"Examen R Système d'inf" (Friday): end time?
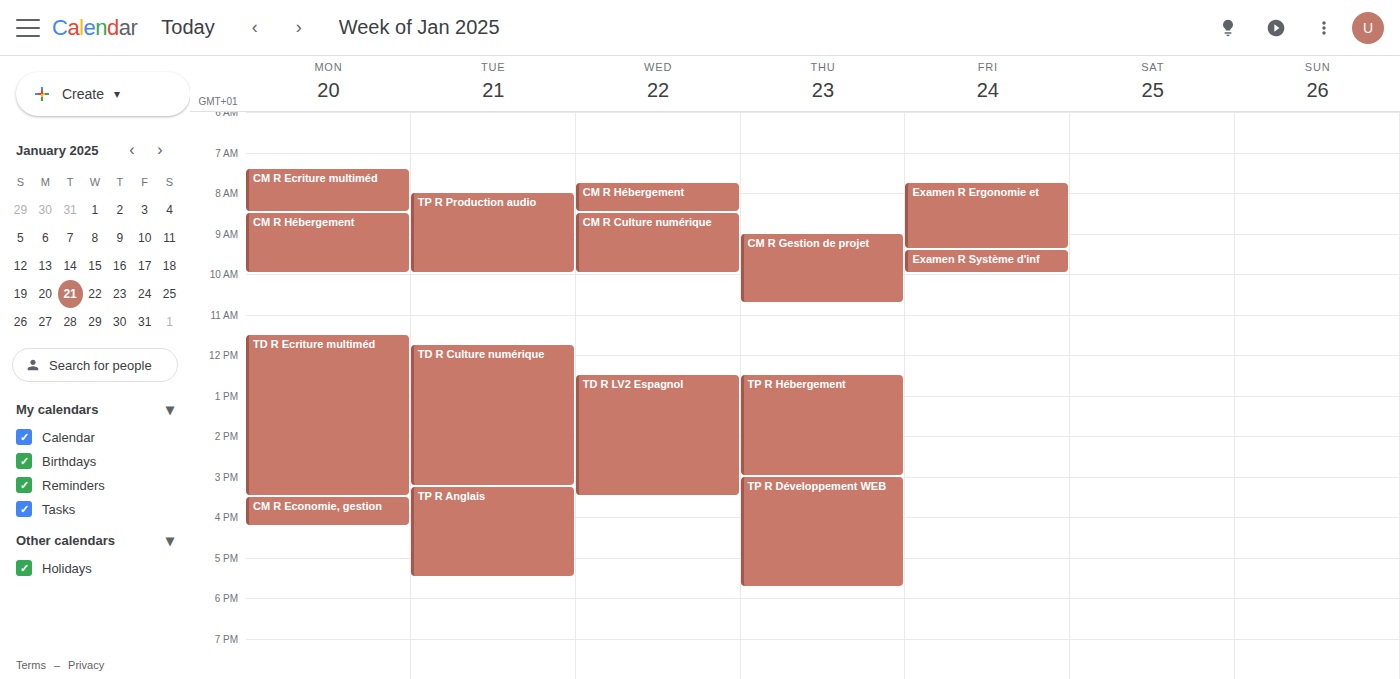
10:00 AM